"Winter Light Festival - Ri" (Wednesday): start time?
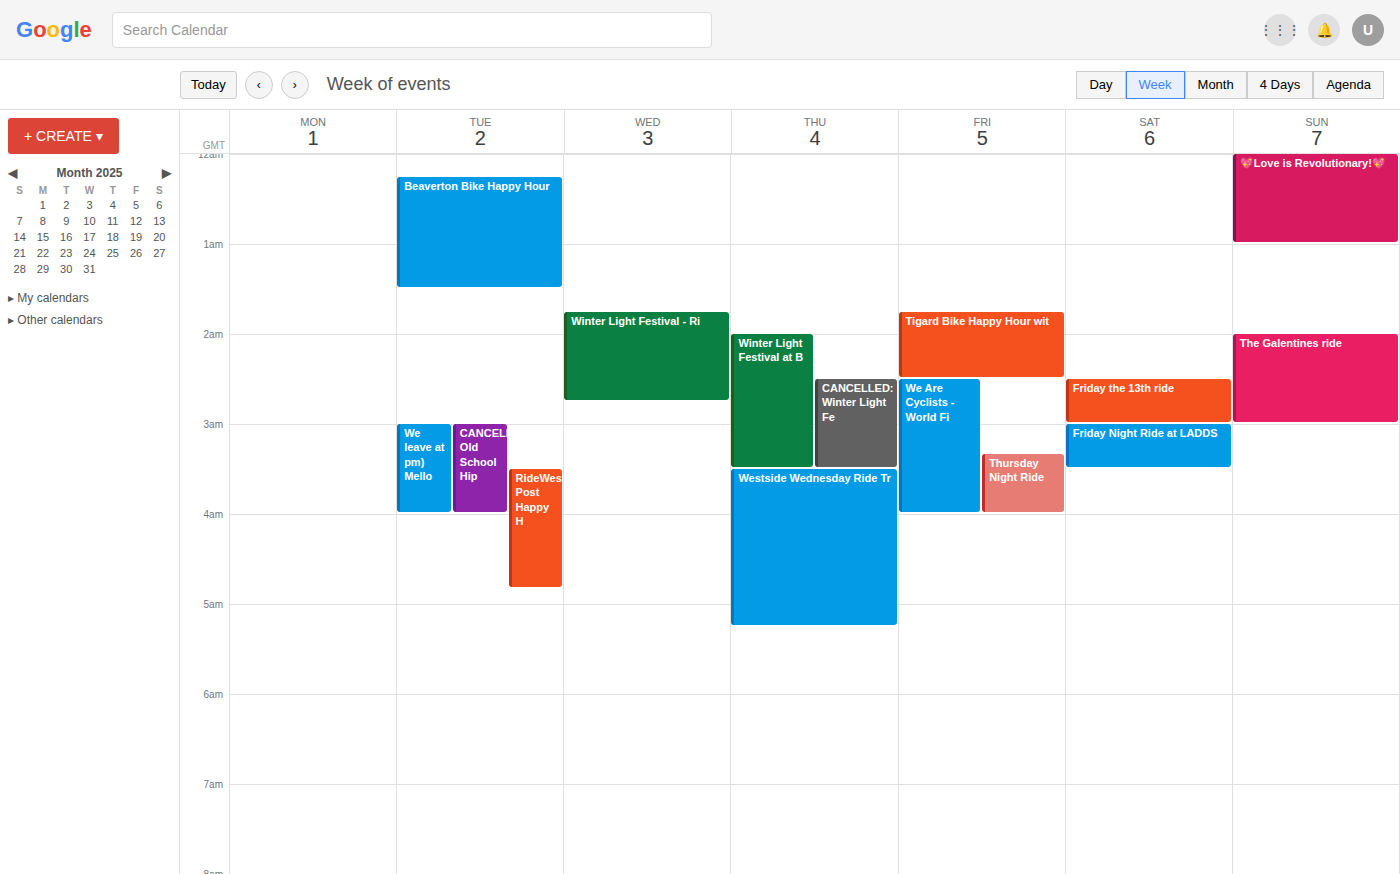
1:45 AM